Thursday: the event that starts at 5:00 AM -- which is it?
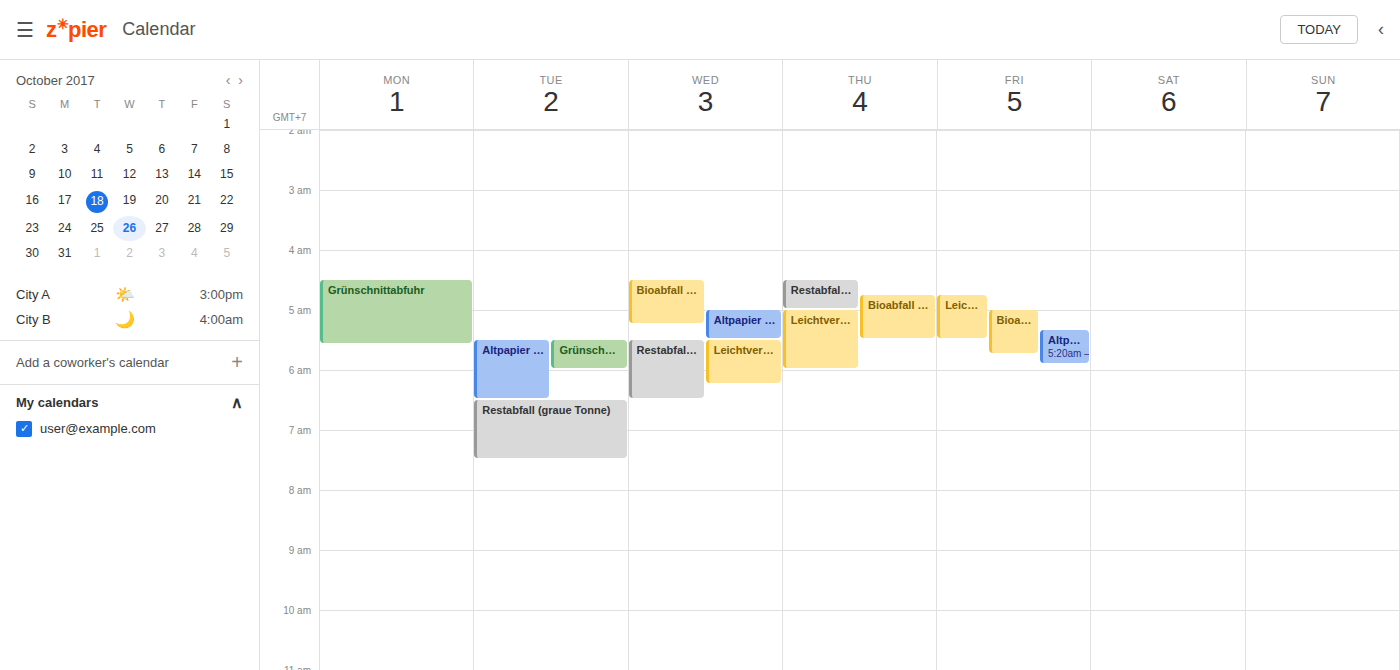
"Leichtverpackungen (Gelbe"